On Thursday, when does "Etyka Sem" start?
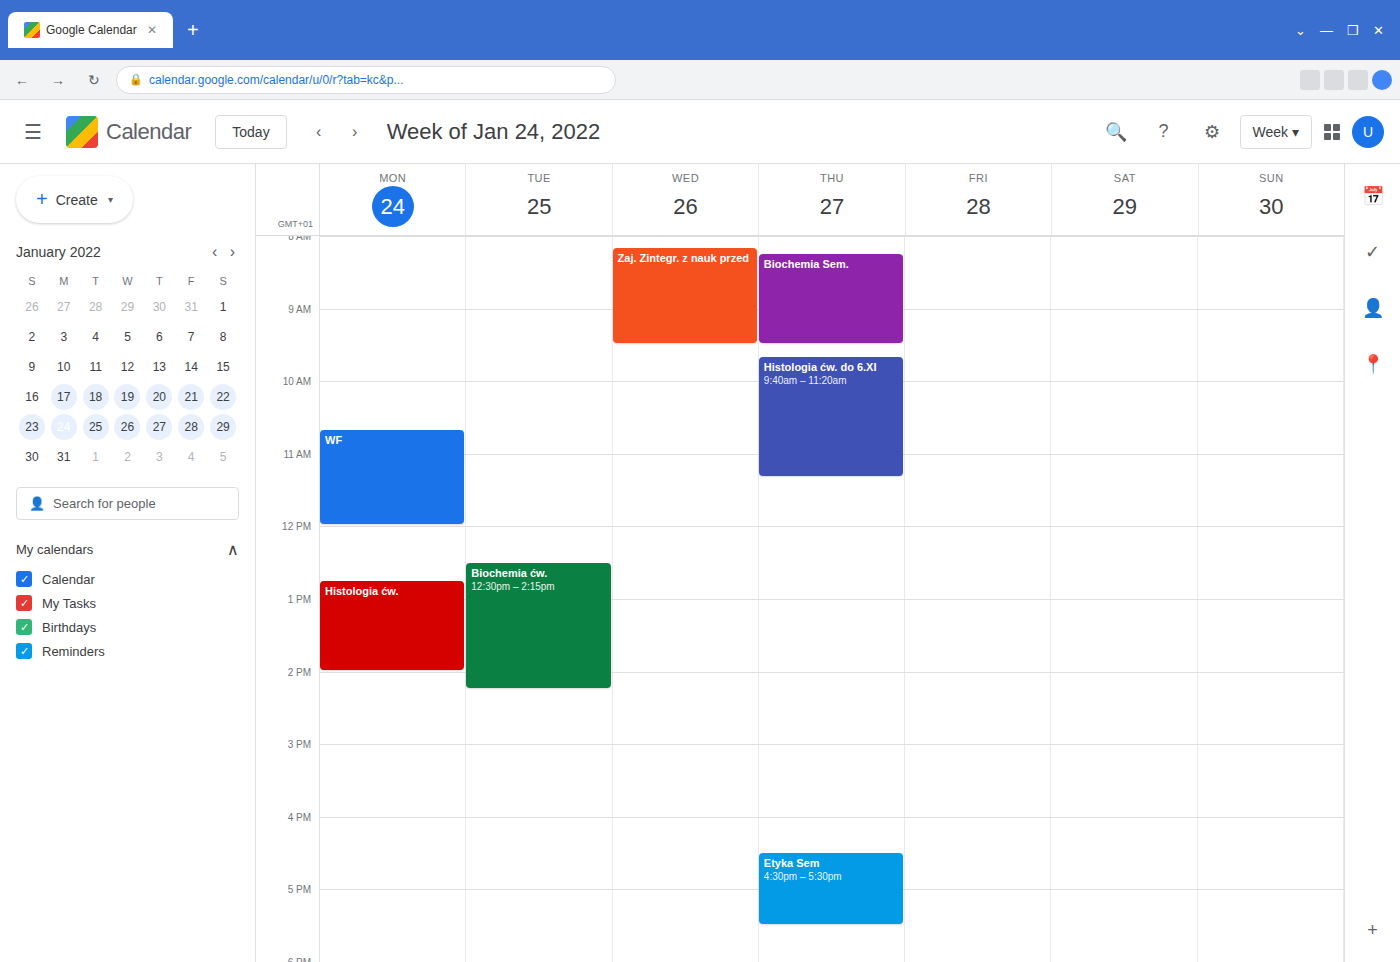
16:30